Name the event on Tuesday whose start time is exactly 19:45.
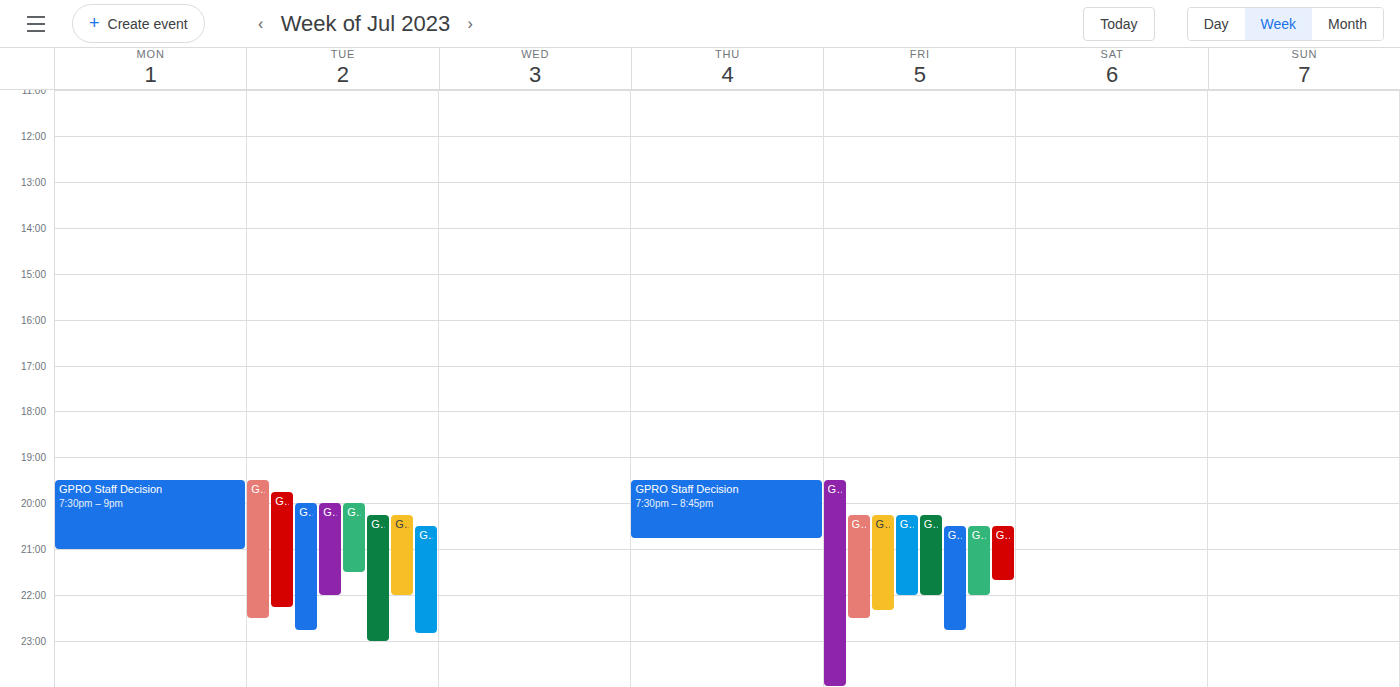
"GPRO Race #12 Indianapolis"